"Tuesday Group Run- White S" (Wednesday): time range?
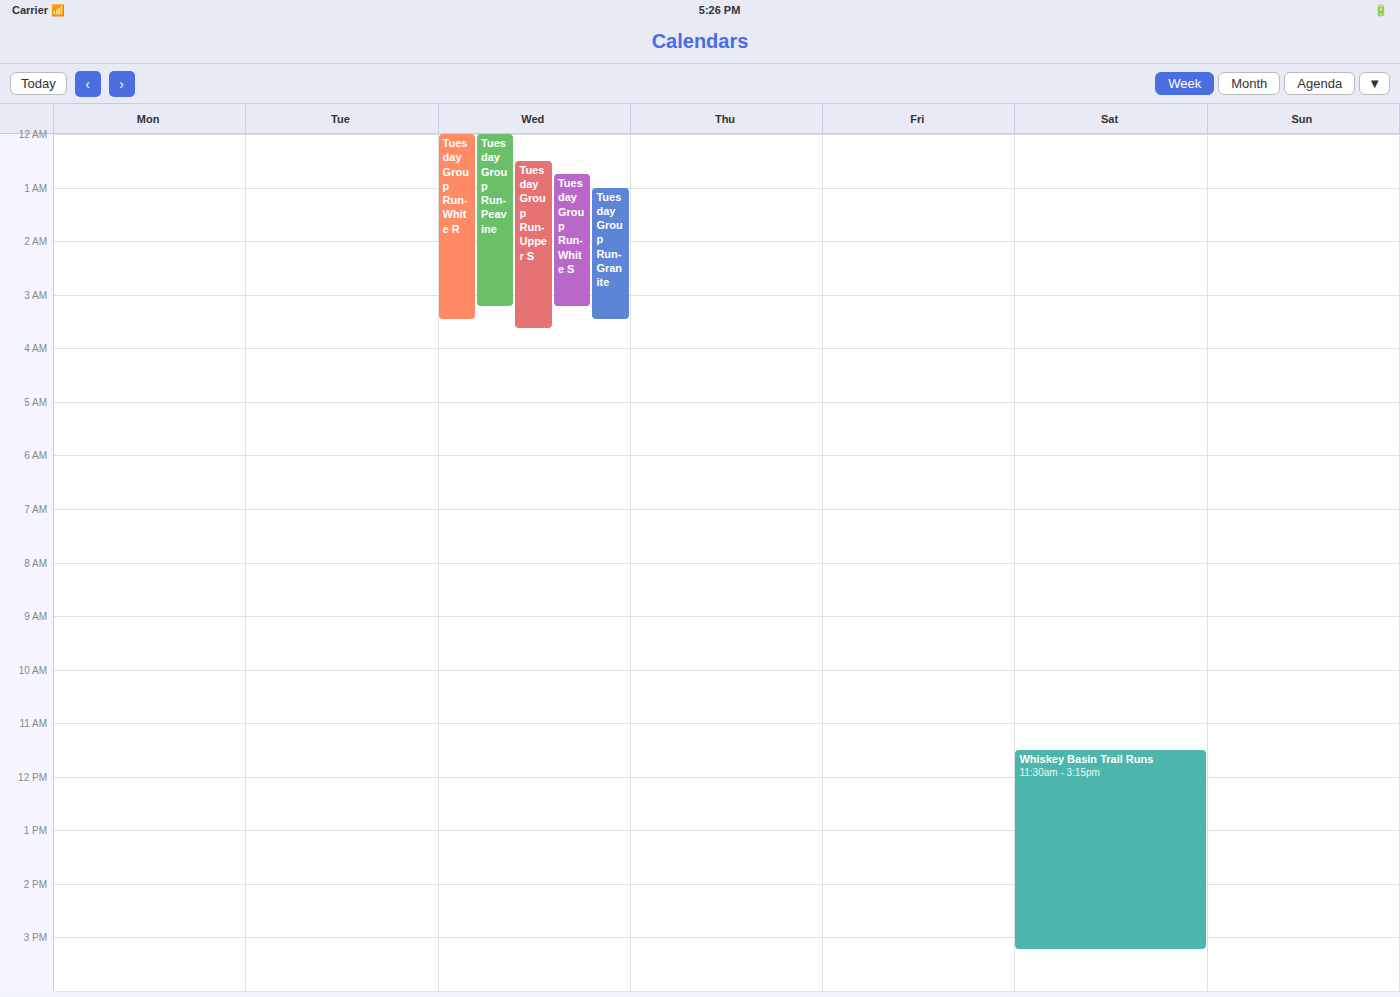
12:45 AM to 3:15 AM